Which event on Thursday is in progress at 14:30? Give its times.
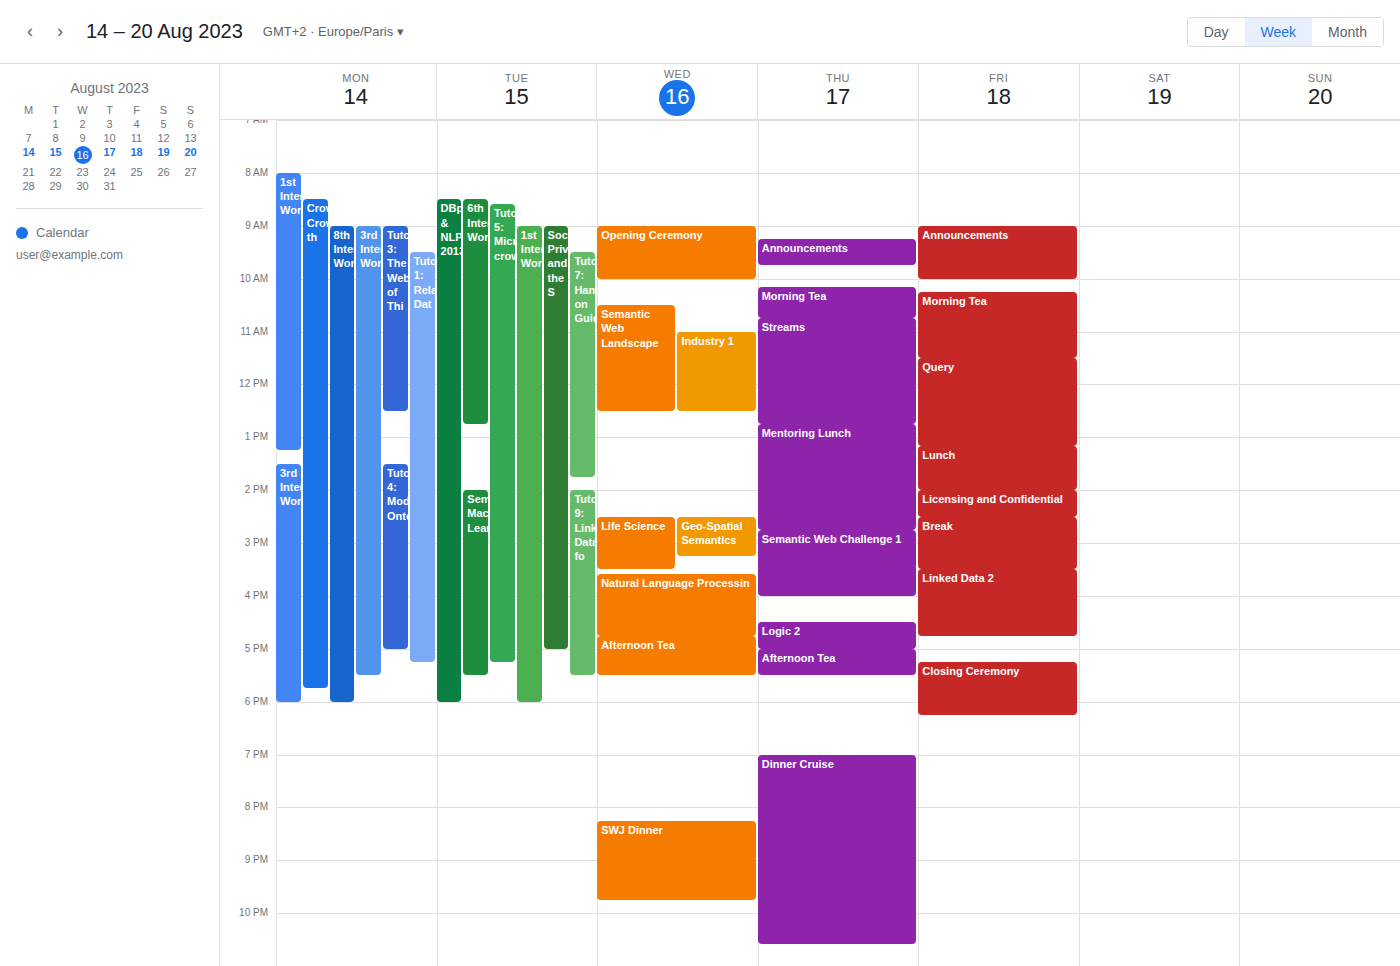
"Mentoring Lunch", 12:45 to 14:45